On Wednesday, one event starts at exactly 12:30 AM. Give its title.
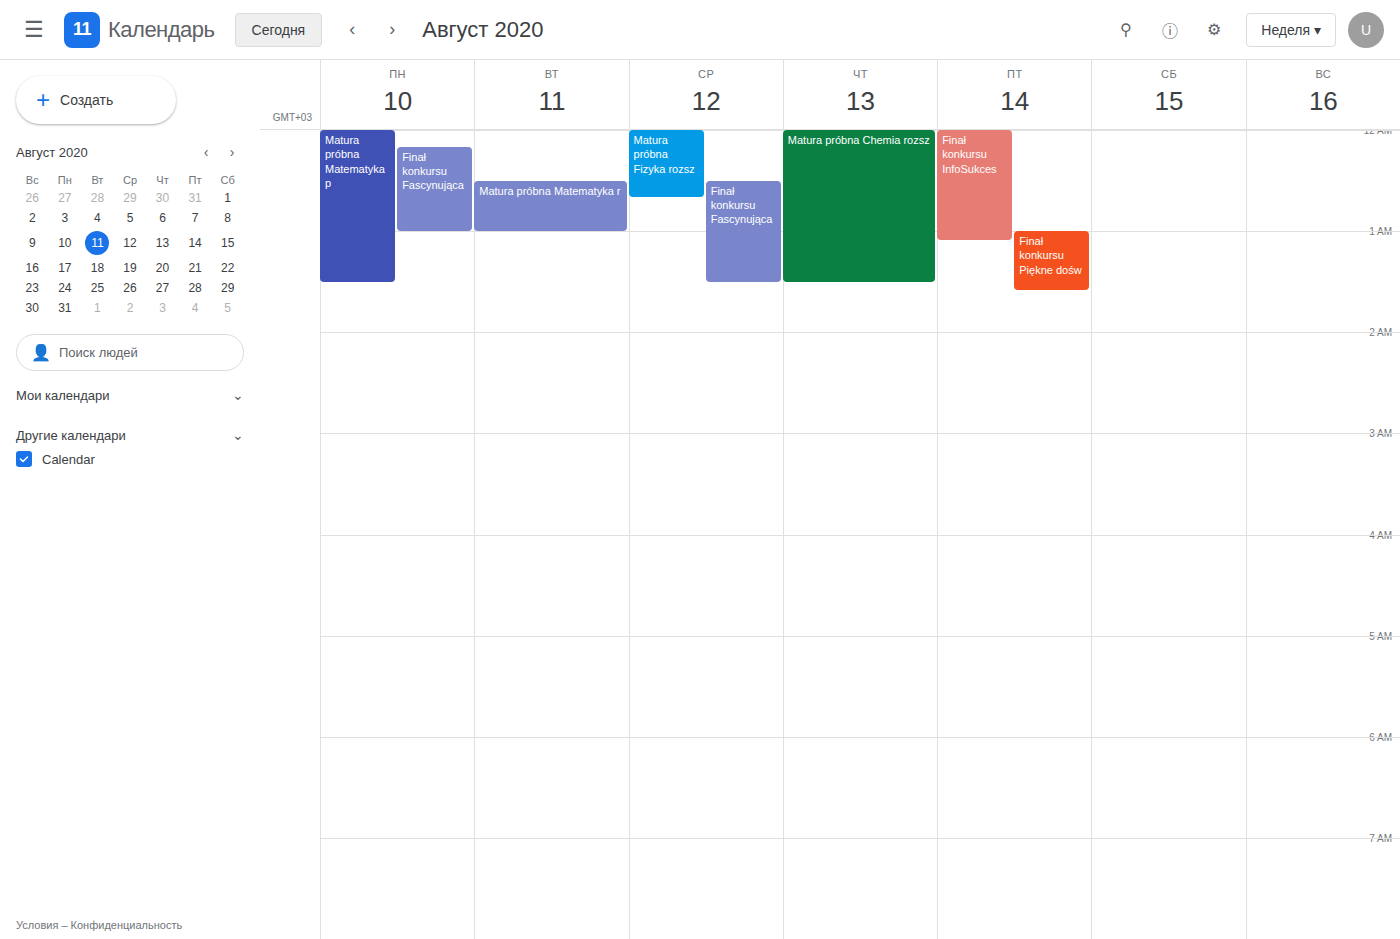
"Finał konkursu Fascynująca"